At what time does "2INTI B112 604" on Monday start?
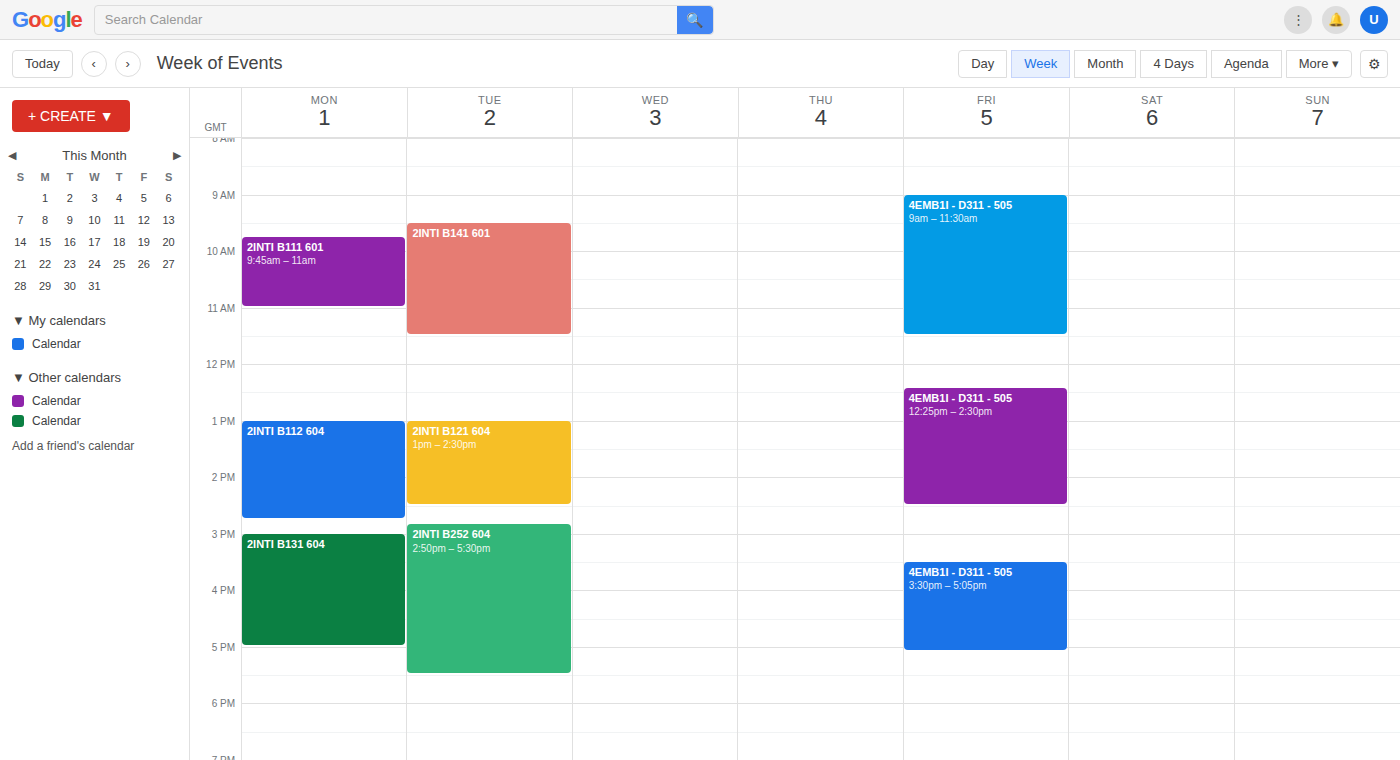
1:00 PM